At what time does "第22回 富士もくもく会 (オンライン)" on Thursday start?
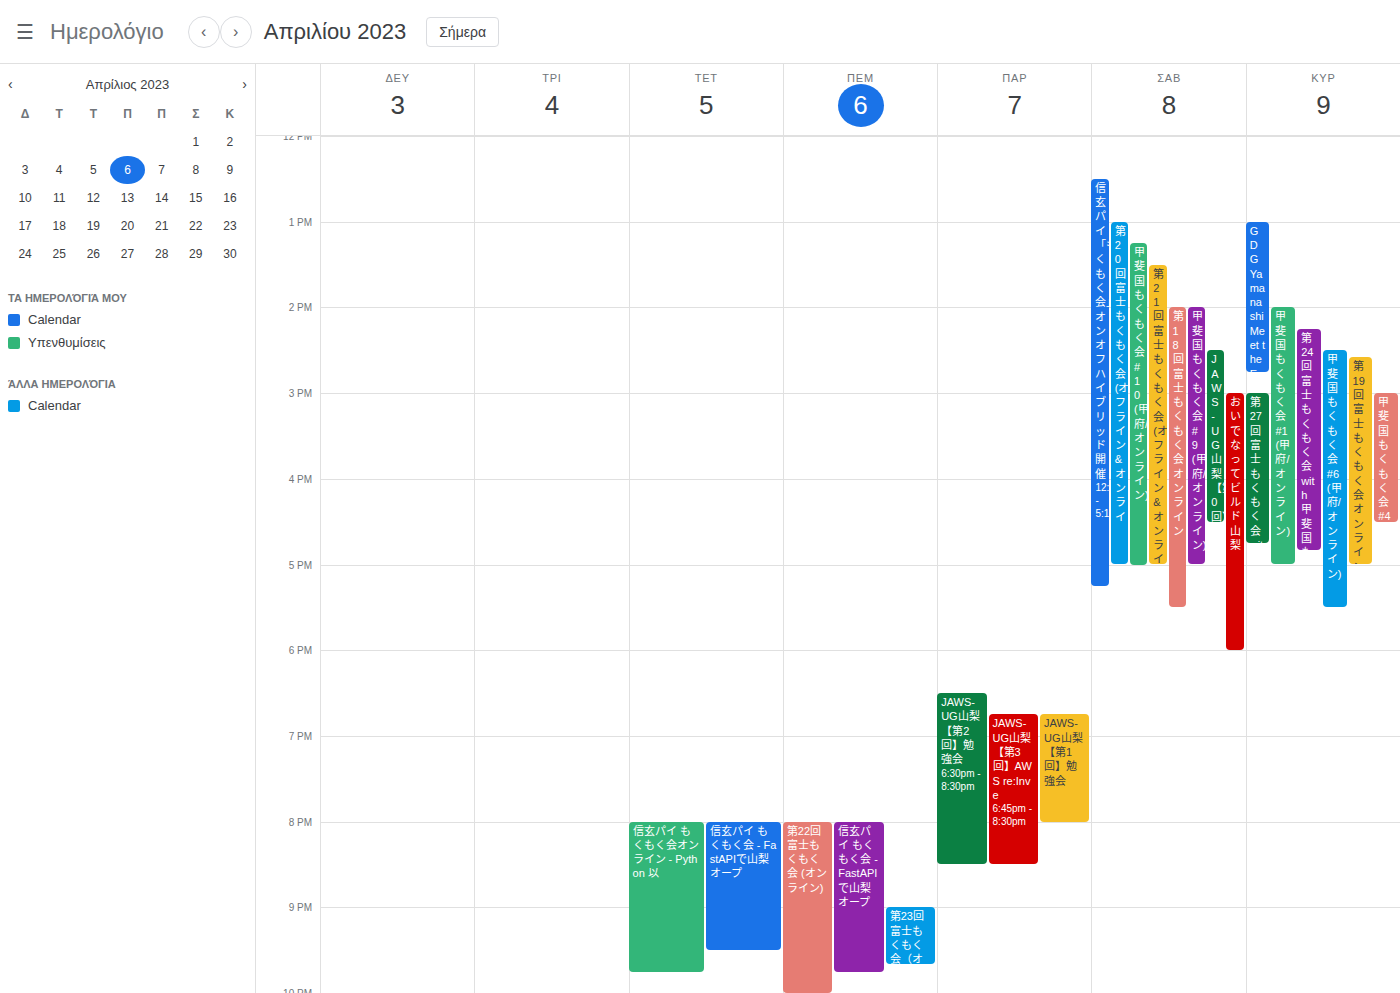
8:00 PM